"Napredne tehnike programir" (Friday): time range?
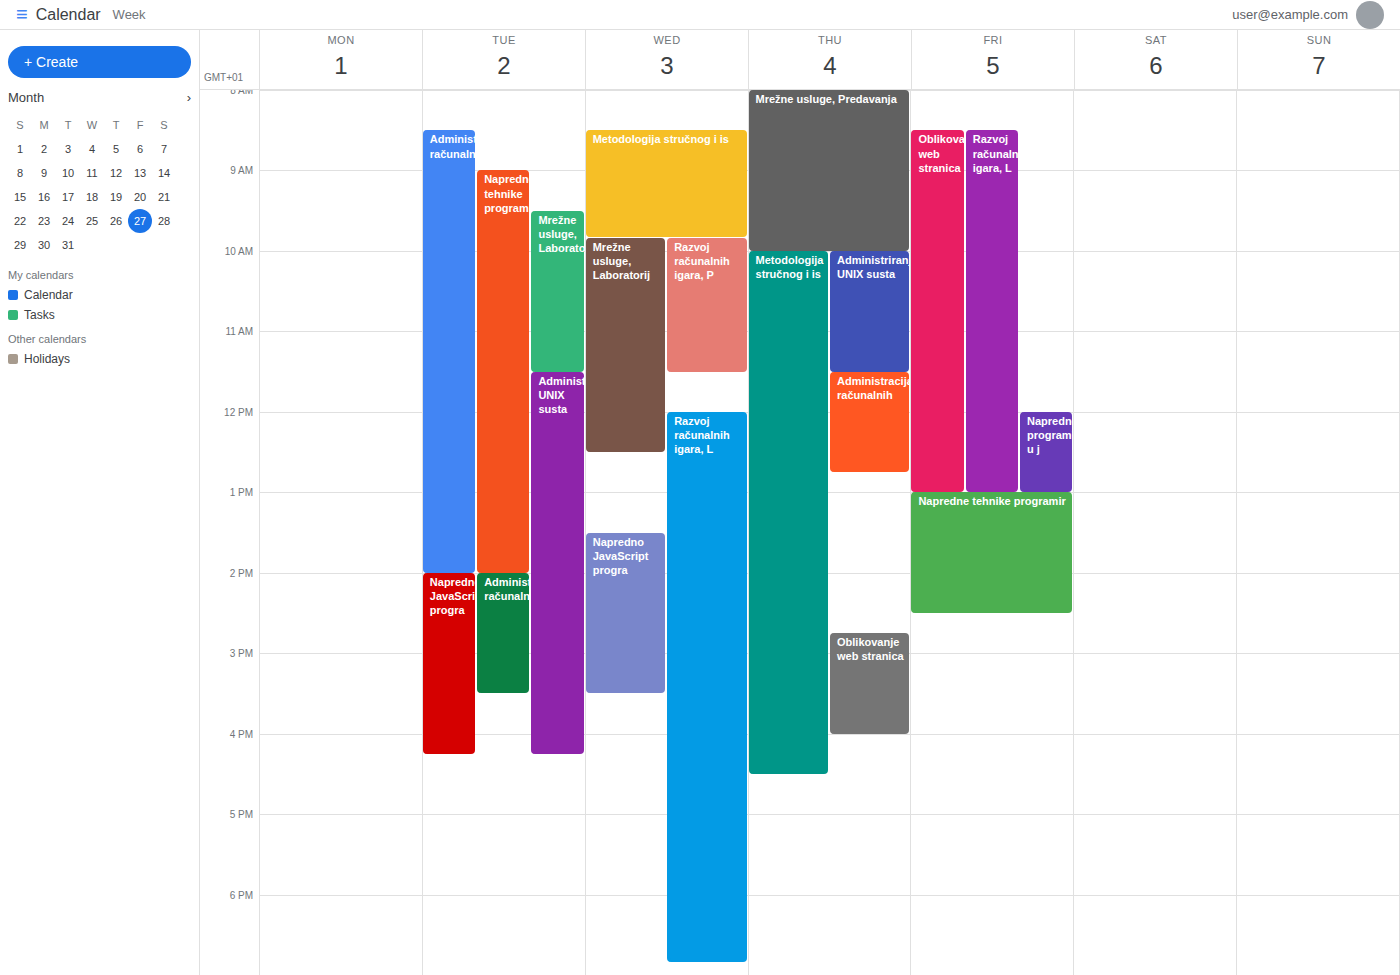
1:00 PM to 2:30 PM